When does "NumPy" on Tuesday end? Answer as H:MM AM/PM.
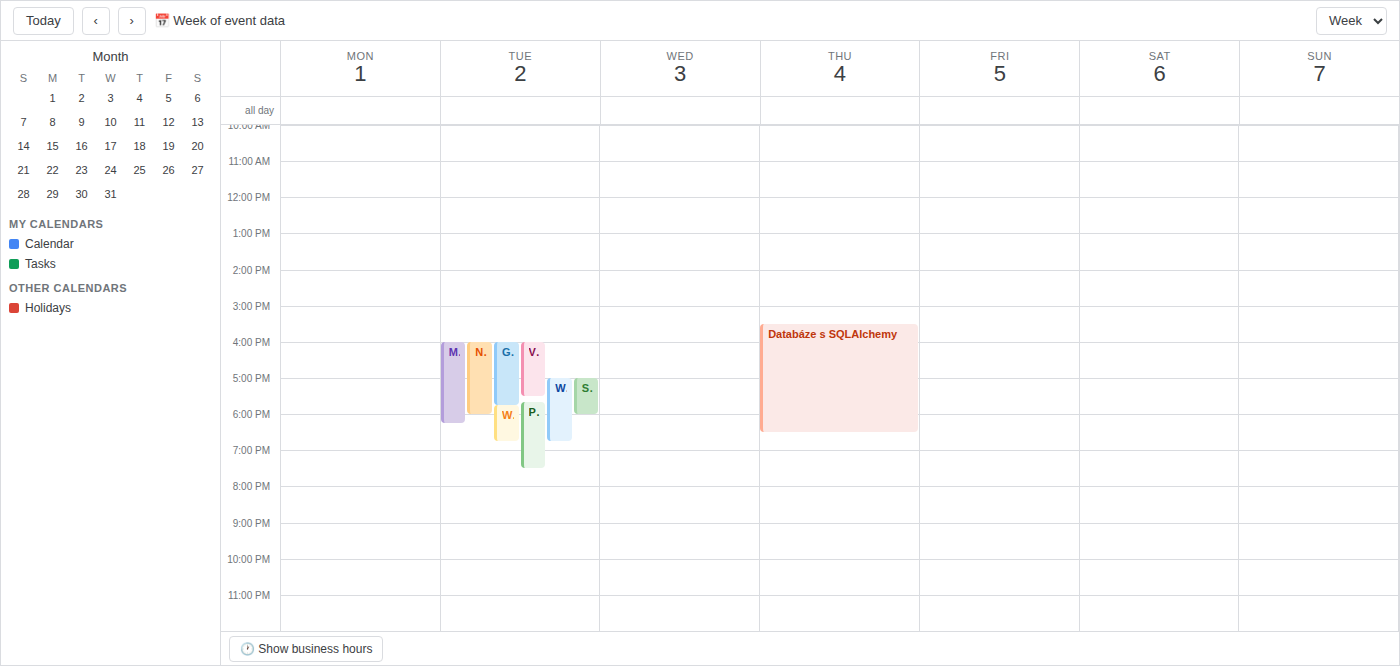
6:00 PM